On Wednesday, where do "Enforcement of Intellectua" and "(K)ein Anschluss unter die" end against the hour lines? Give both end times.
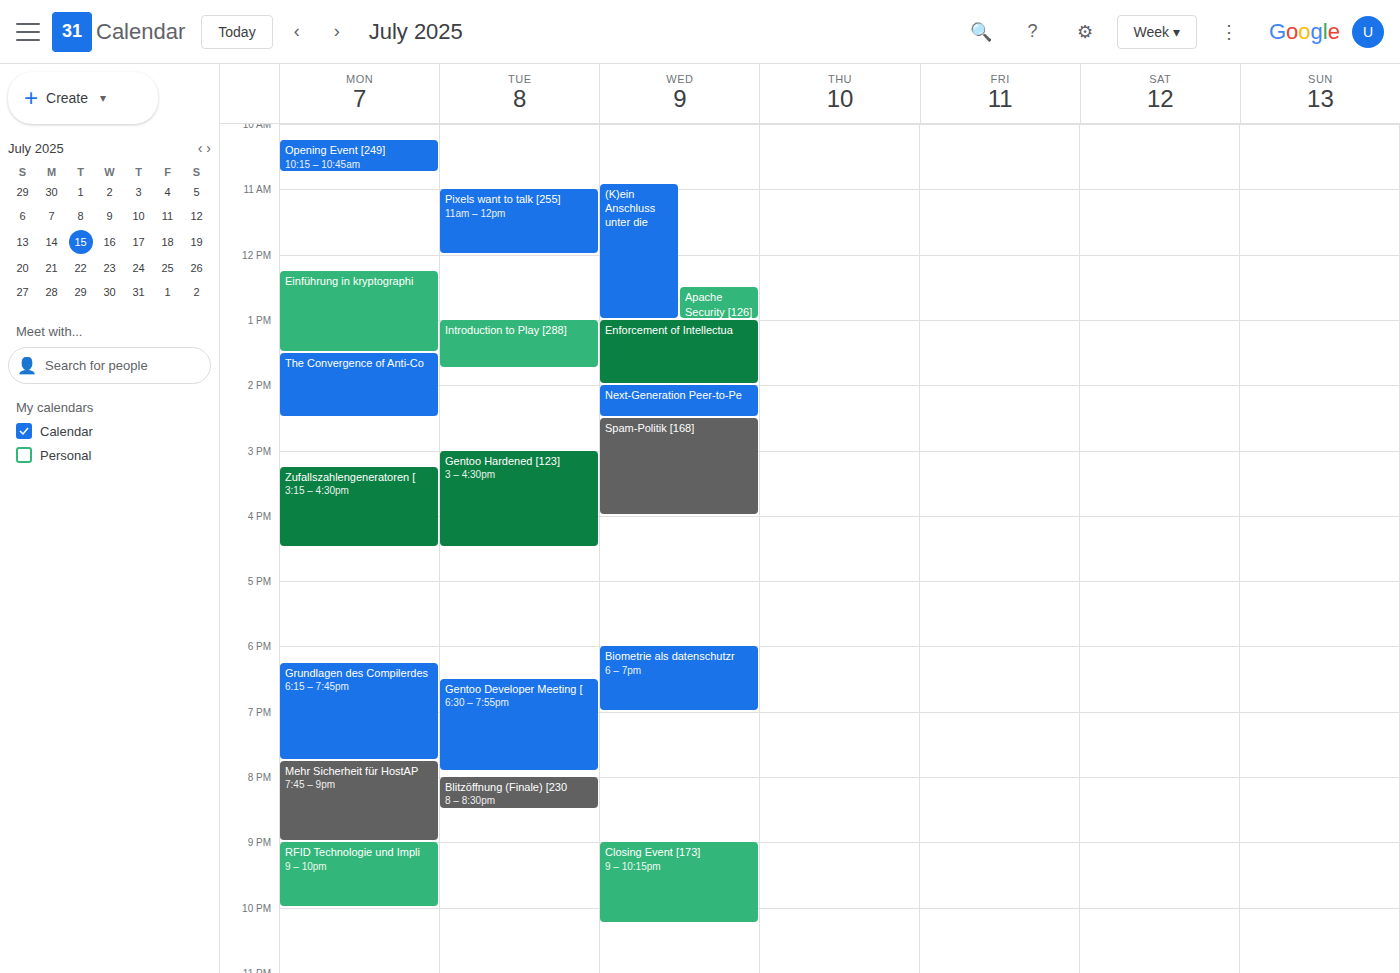
"Enforcement of Intellectua": 2:00 PM, exactly on the 2 PM line. "(K)ein Anschluss unter die": 1:00 PM, exactly on the 1 PM line.